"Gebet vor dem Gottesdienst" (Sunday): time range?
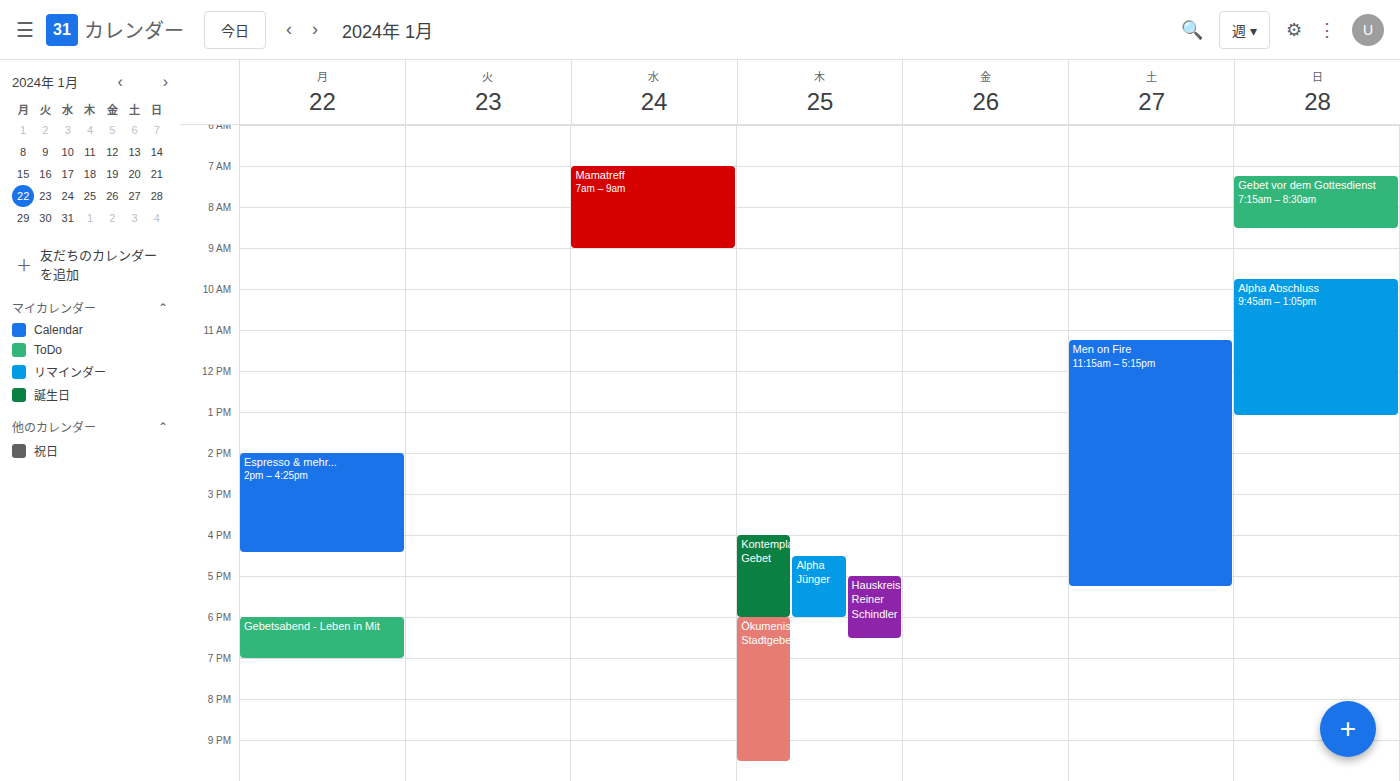
07:15 to 08:30